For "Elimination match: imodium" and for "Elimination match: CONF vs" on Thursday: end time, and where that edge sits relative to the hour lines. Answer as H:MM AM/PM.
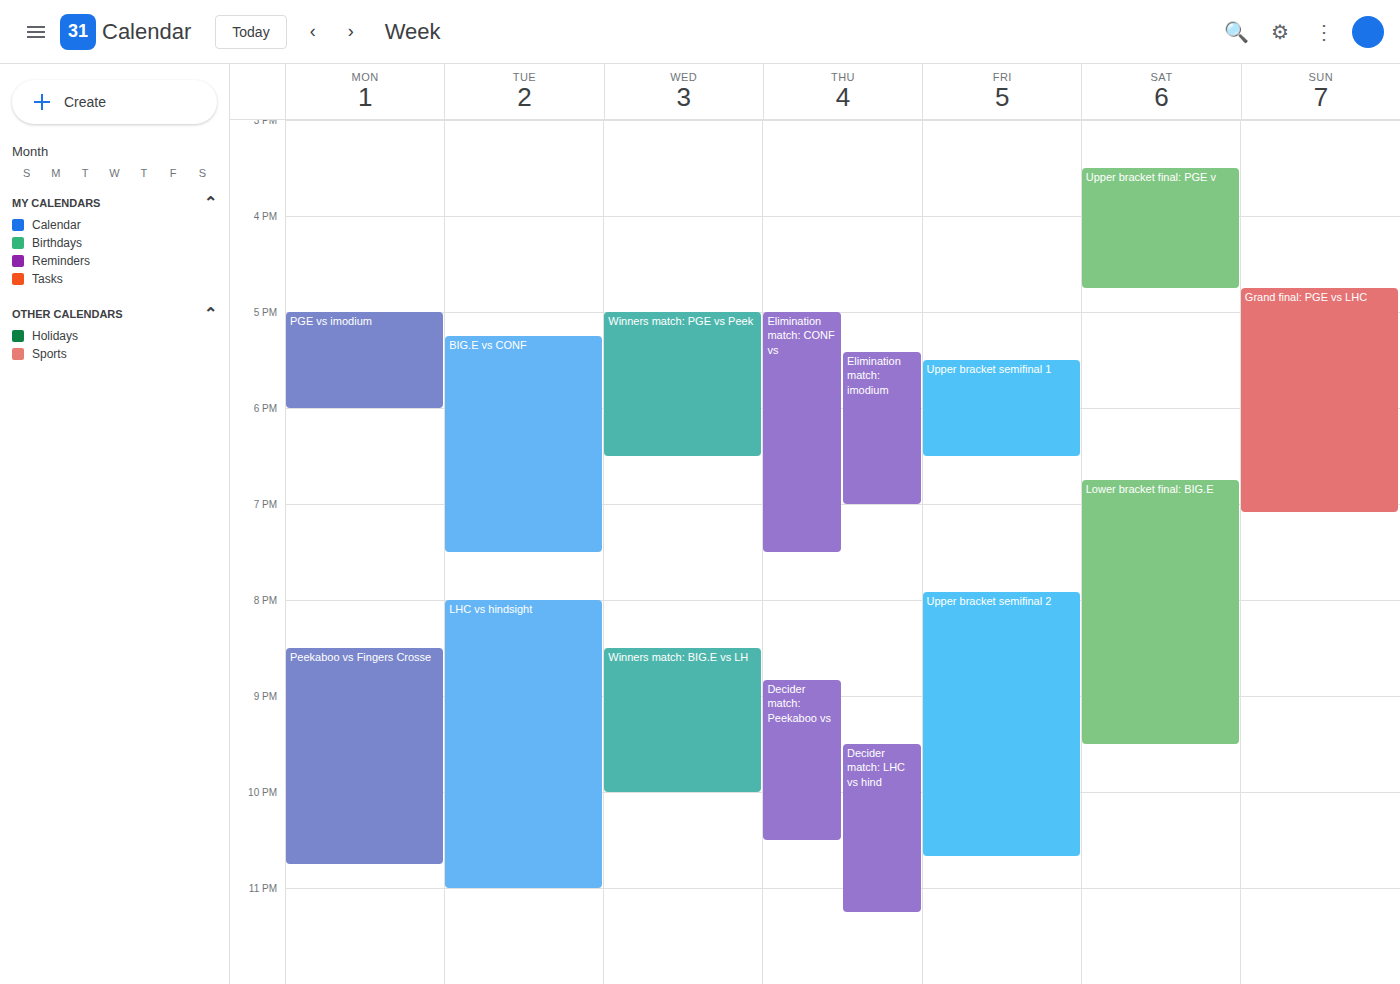
"Elimination match: imodium": 7:00 PM, exactly on the 7 PM line. "Elimination match: CONF vs": 7:30 PM, halfway between the 7 PM and 8 PM lines.